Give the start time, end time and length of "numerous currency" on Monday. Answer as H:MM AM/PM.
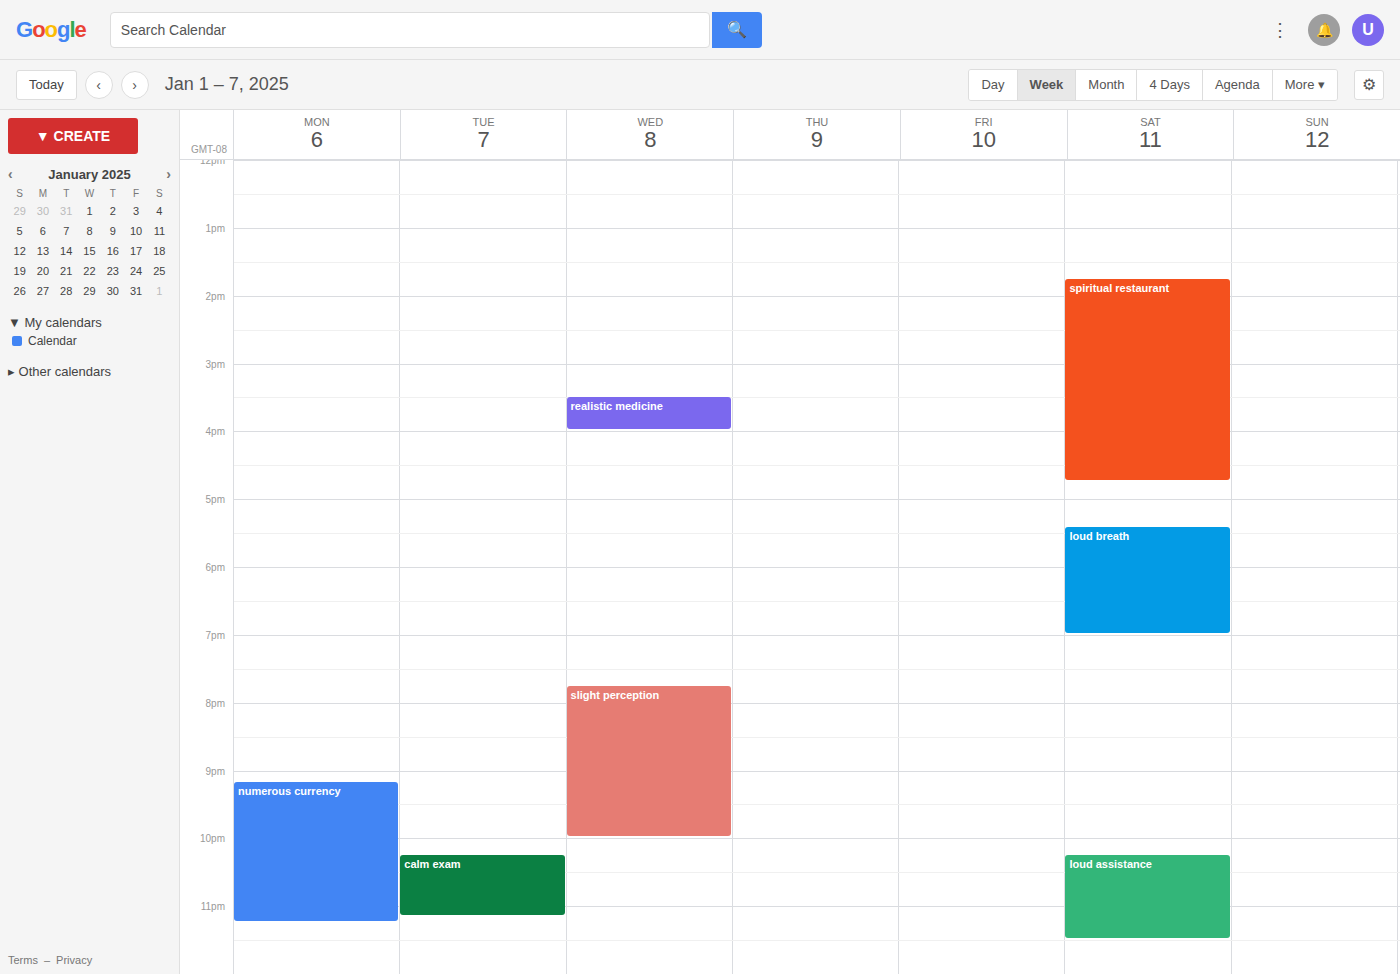
9:10 PM to 11:15 PM, 2 hours 5 minutes